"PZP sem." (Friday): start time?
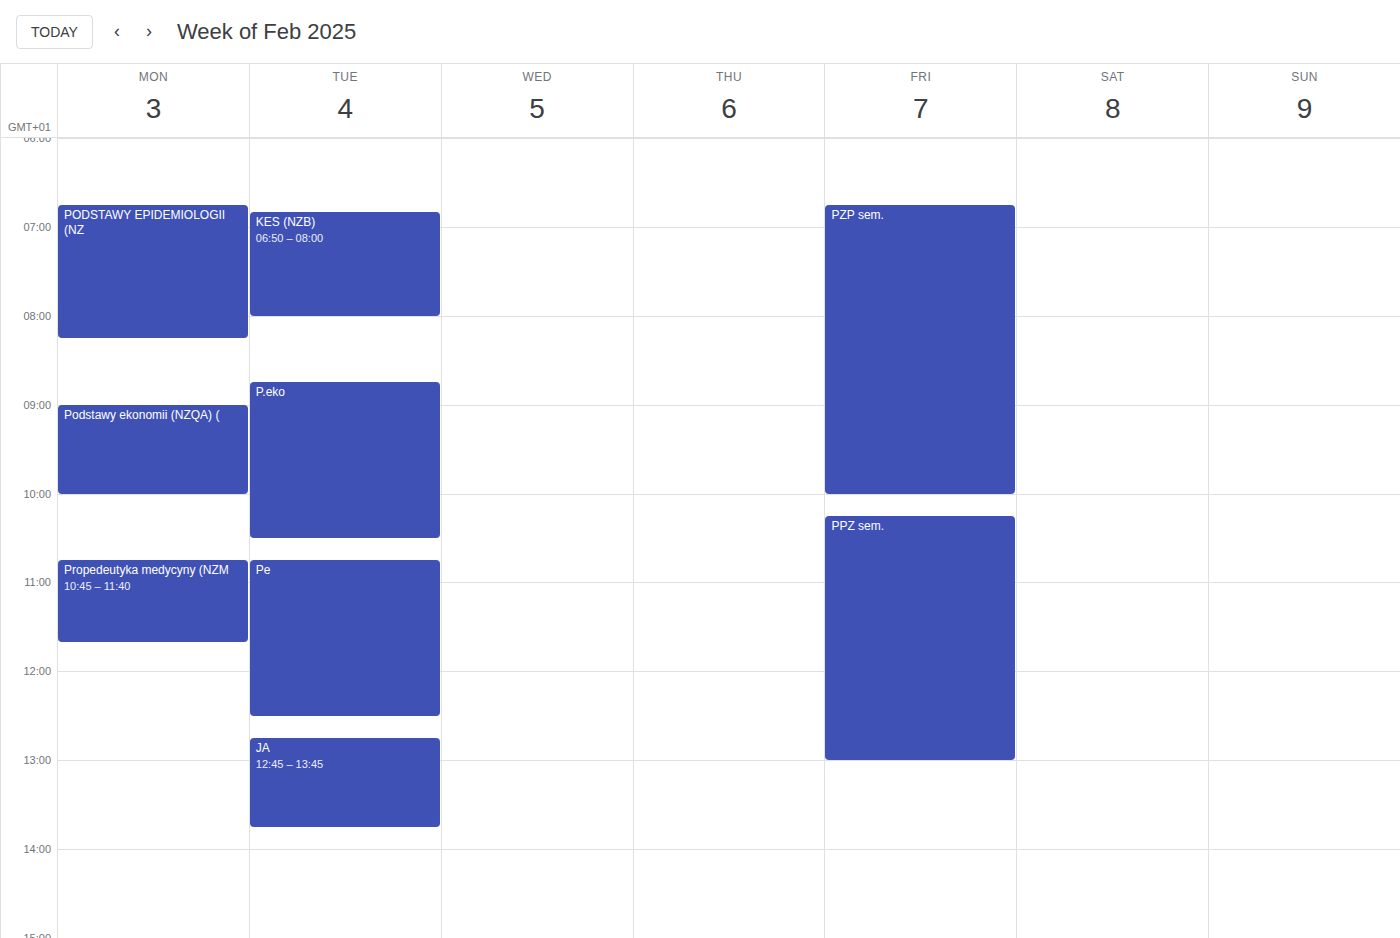
06:45